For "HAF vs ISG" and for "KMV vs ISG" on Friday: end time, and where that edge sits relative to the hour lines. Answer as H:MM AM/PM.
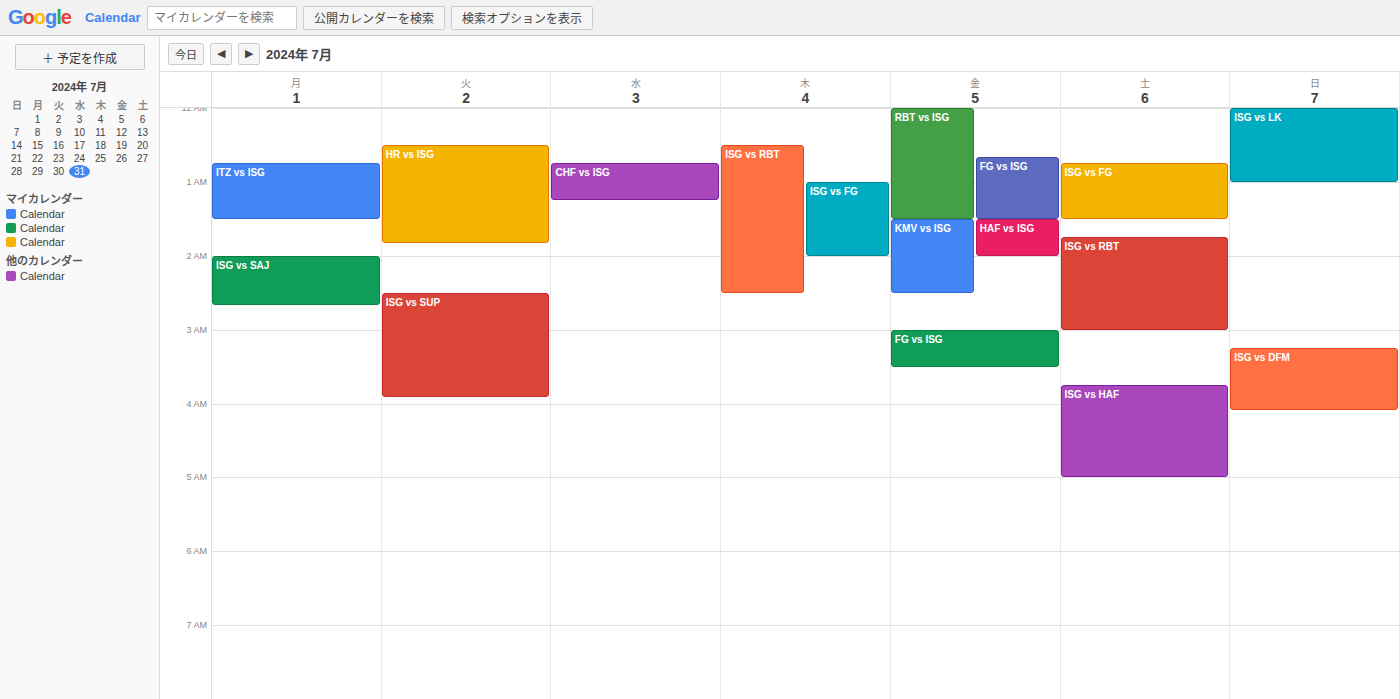
"HAF vs ISG": 2:00 AM, exactly on the 2 AM line. "KMV vs ISG": 2:30 AM, halfway between the 2 AM and 3 AM lines.